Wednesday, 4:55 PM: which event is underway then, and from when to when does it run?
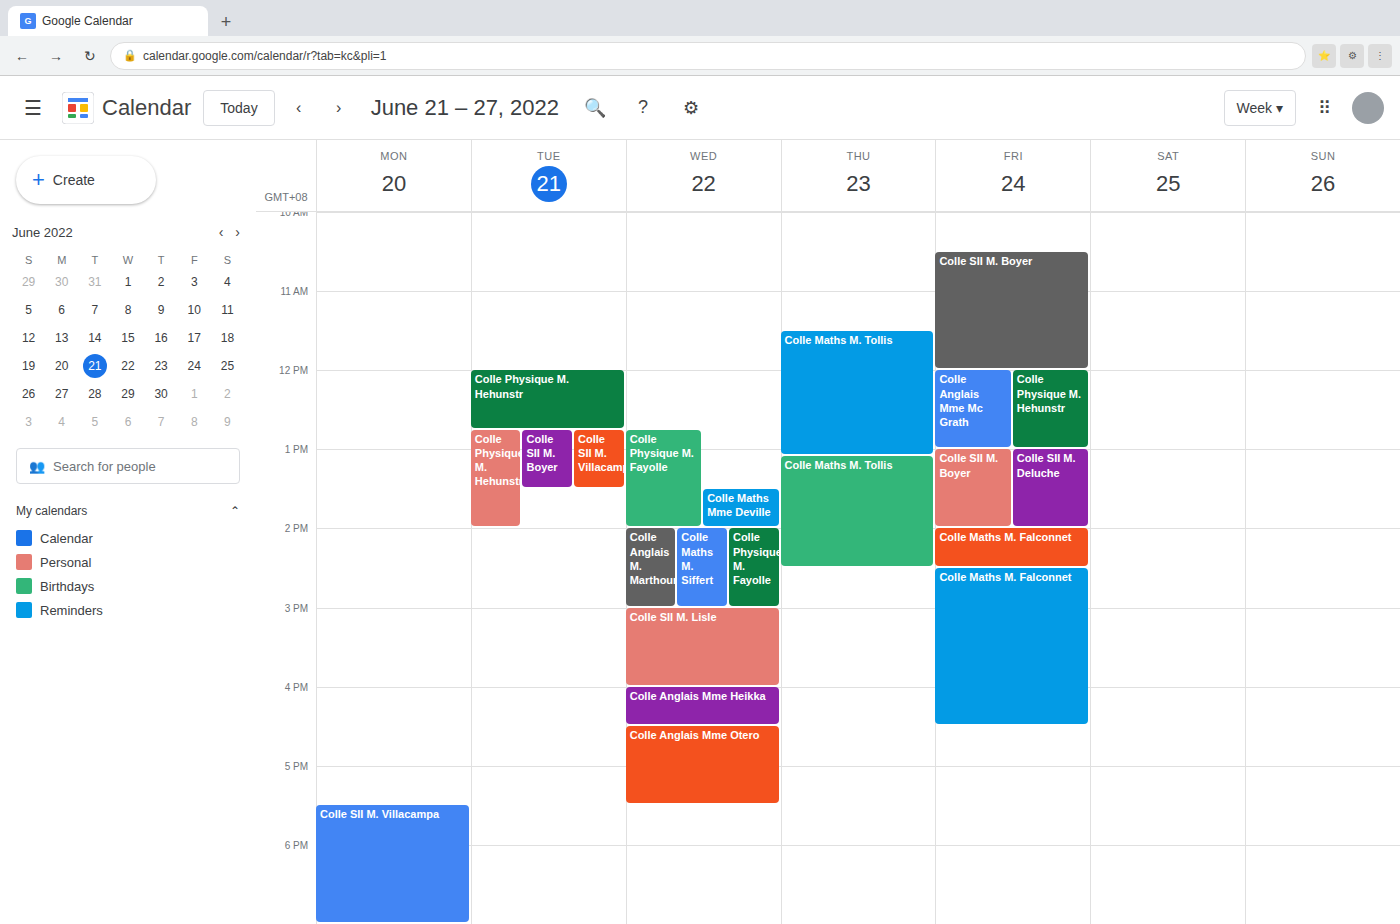
"Colle Anglais Mme Otero", 4:30 PM to 5:30 PM